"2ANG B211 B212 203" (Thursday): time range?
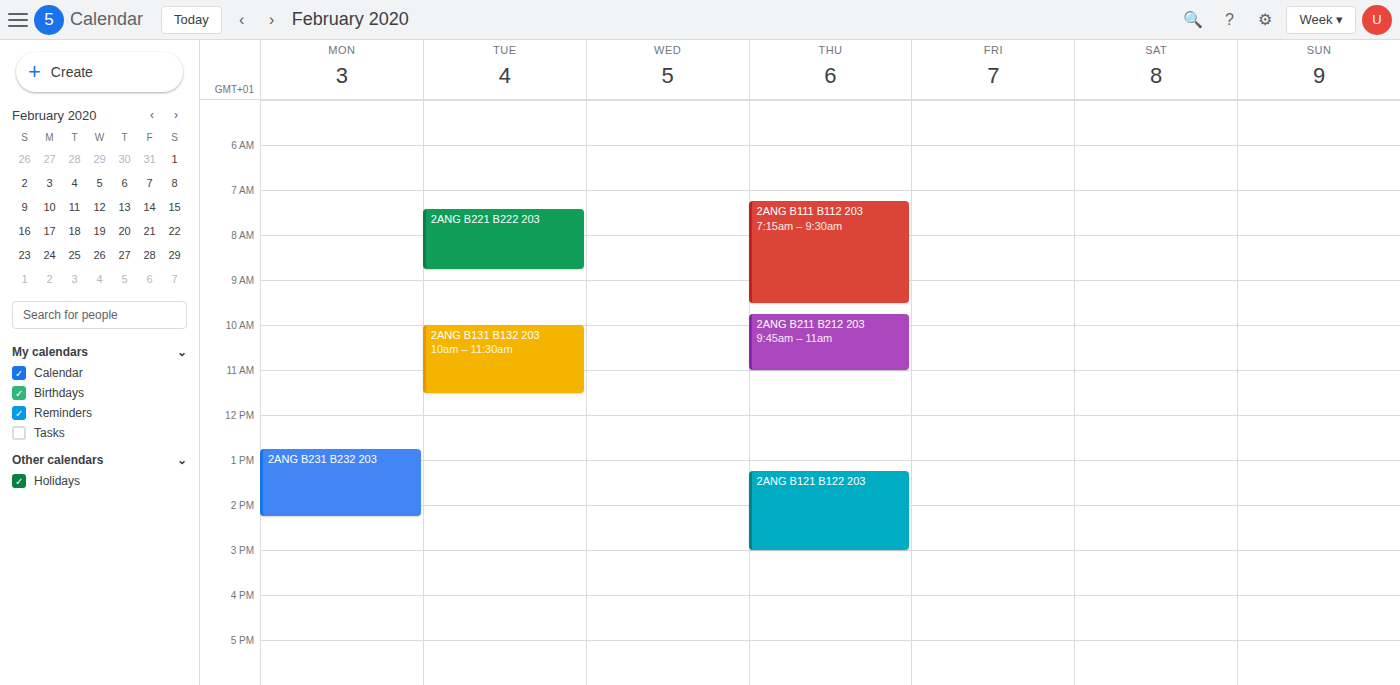
9:45 AM to 11:00 AM